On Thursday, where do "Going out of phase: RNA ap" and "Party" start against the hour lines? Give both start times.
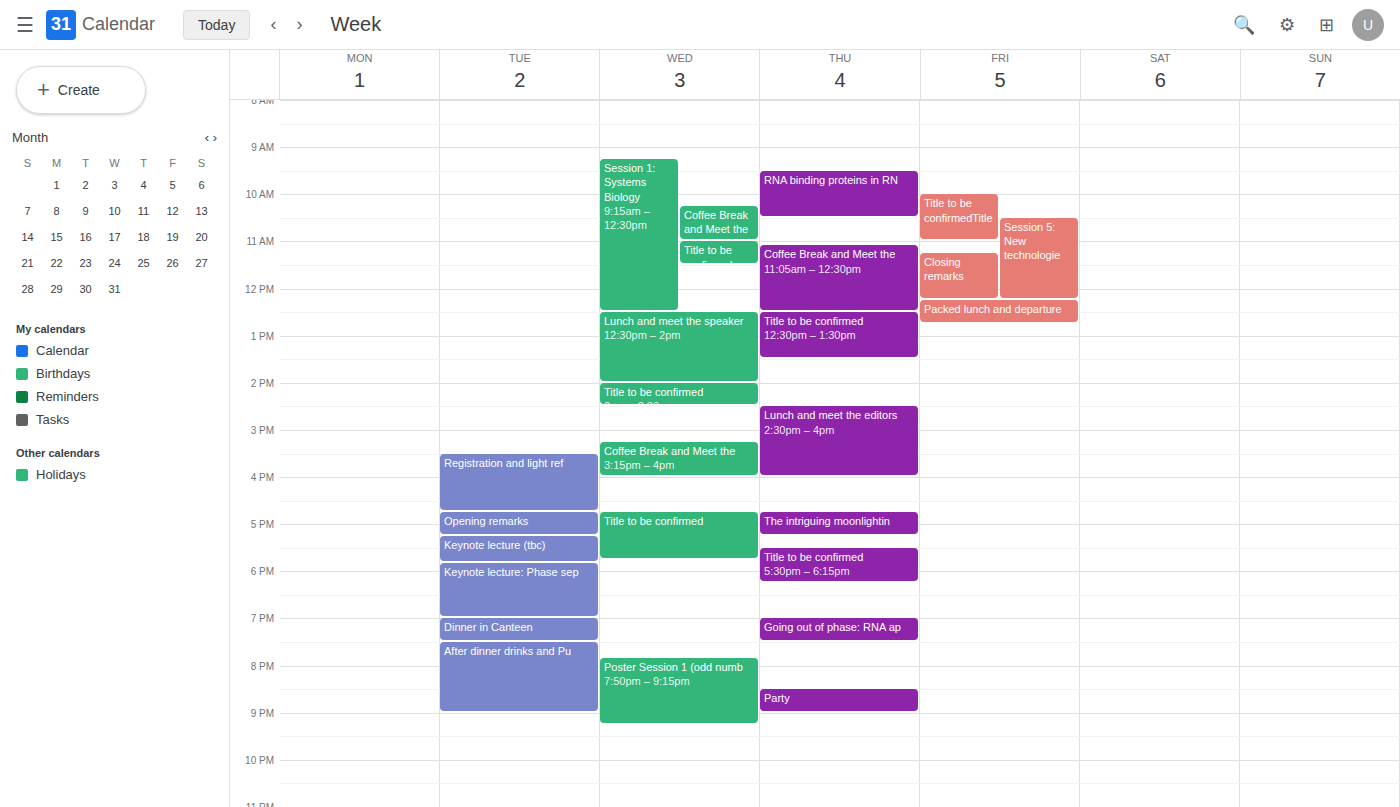
"Going out of phase: RNA ap": 7:00 PM, exactly on the 7 PM line. "Party": 8:30 PM, halfway between the 8 PM and 9 PM lines.